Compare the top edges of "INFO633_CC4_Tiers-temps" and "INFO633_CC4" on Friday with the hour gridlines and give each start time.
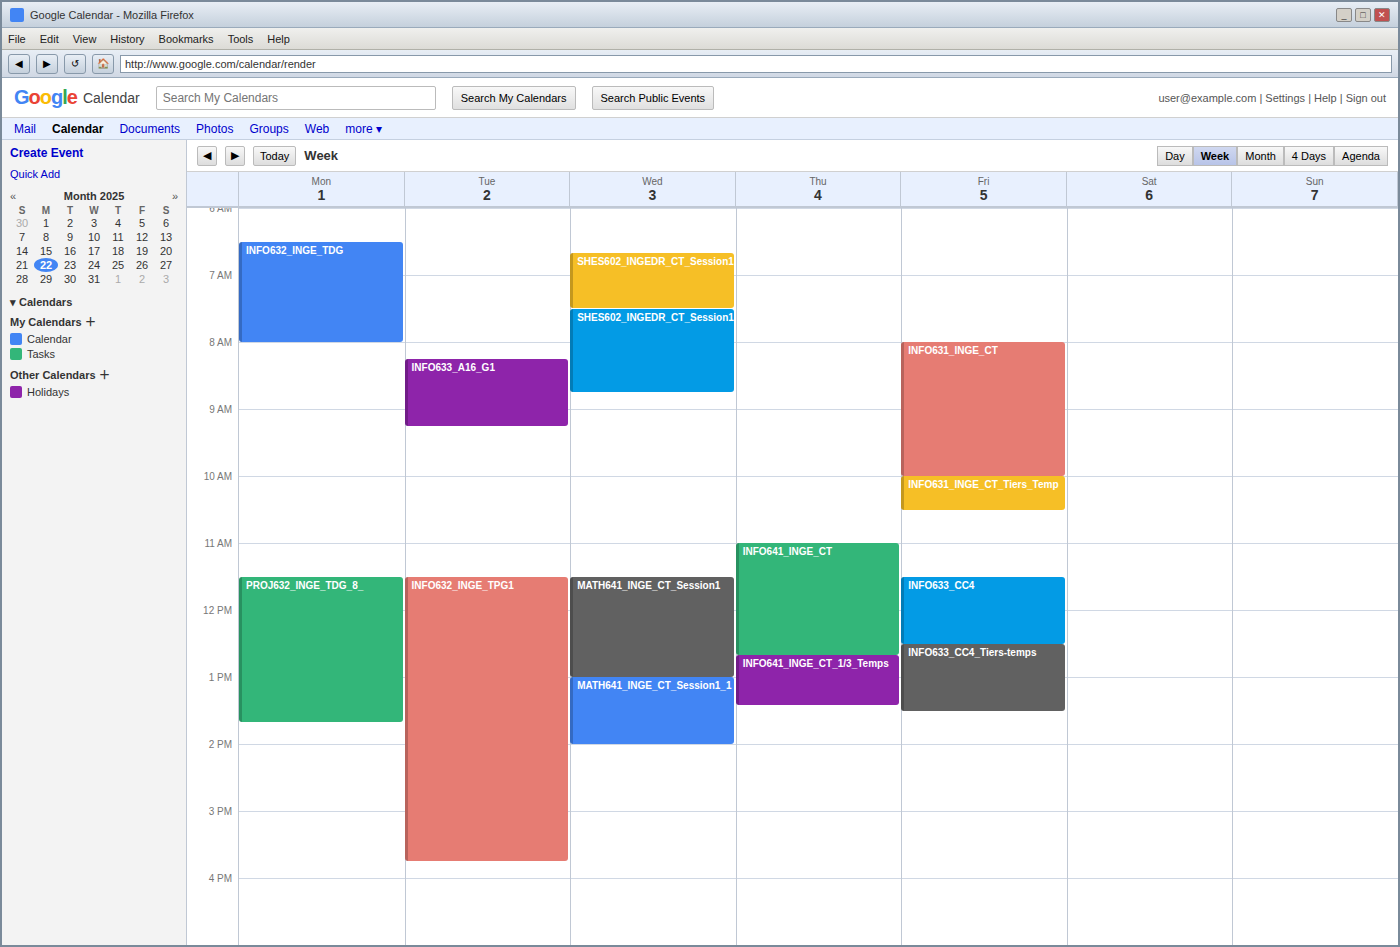
"INFO633_CC4_Tiers-temps": 12:30 PM, halfway between the 12 PM and 1 PM lines. "INFO633_CC4": 11:30 AM, halfway between the 11 AM and 12 PM lines.